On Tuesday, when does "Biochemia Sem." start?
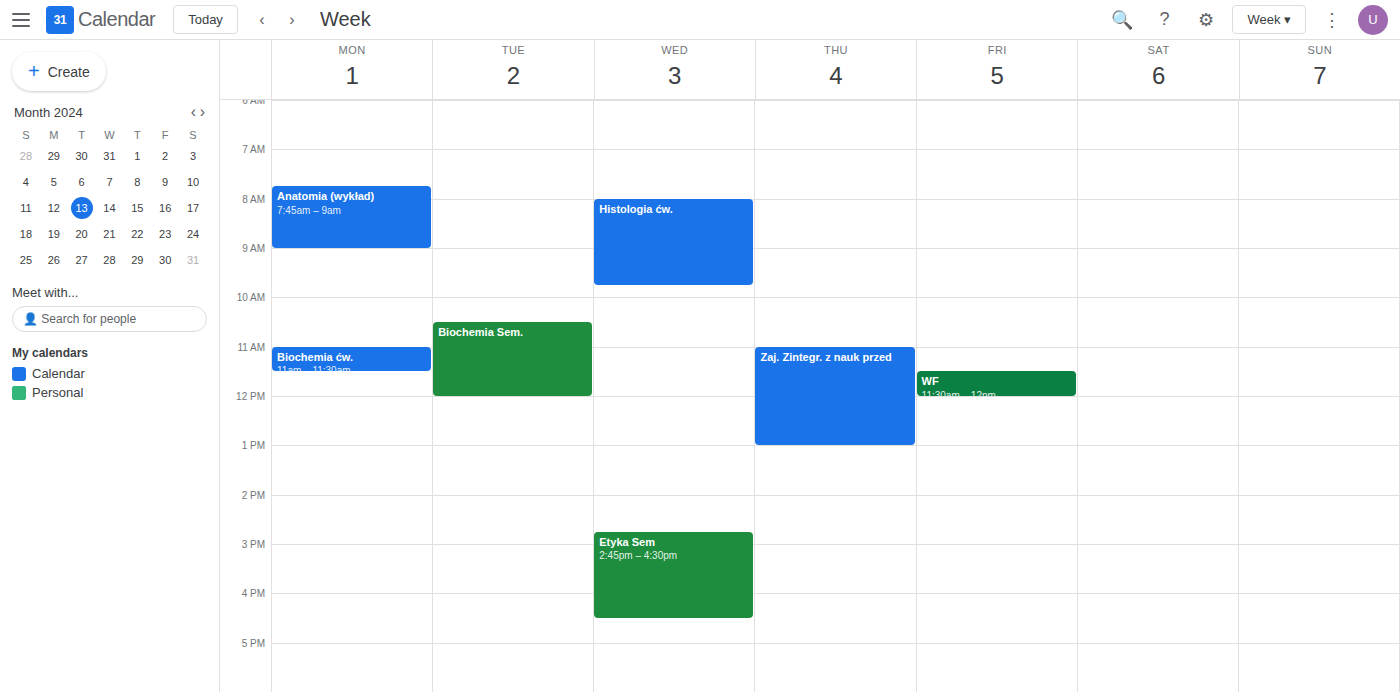
10:30 AM